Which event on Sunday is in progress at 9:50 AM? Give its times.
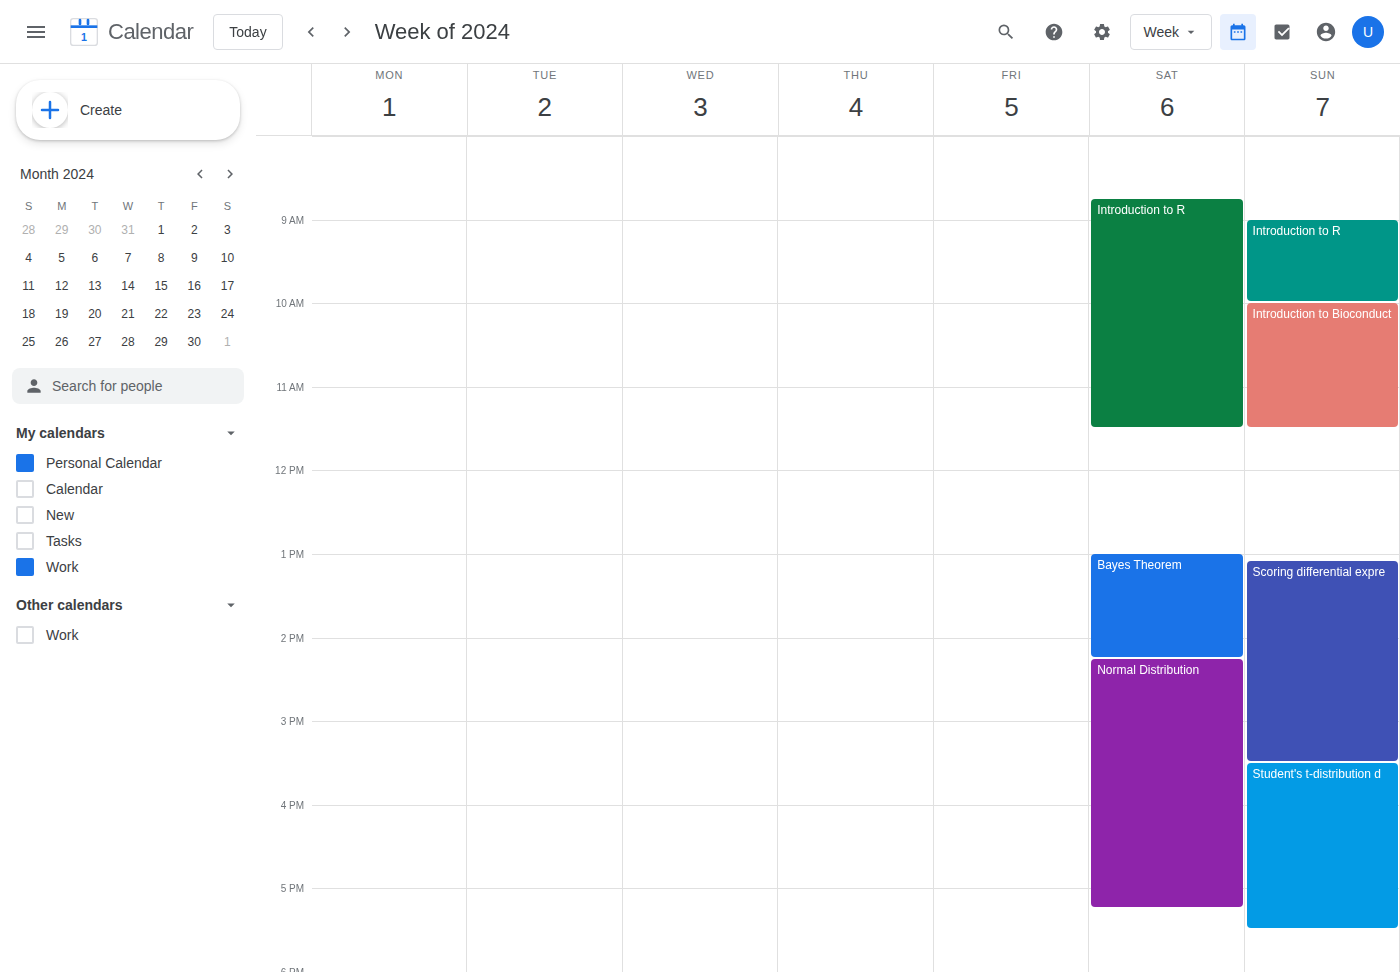
"Introduction to R", 9:00 AM to 10:00 AM